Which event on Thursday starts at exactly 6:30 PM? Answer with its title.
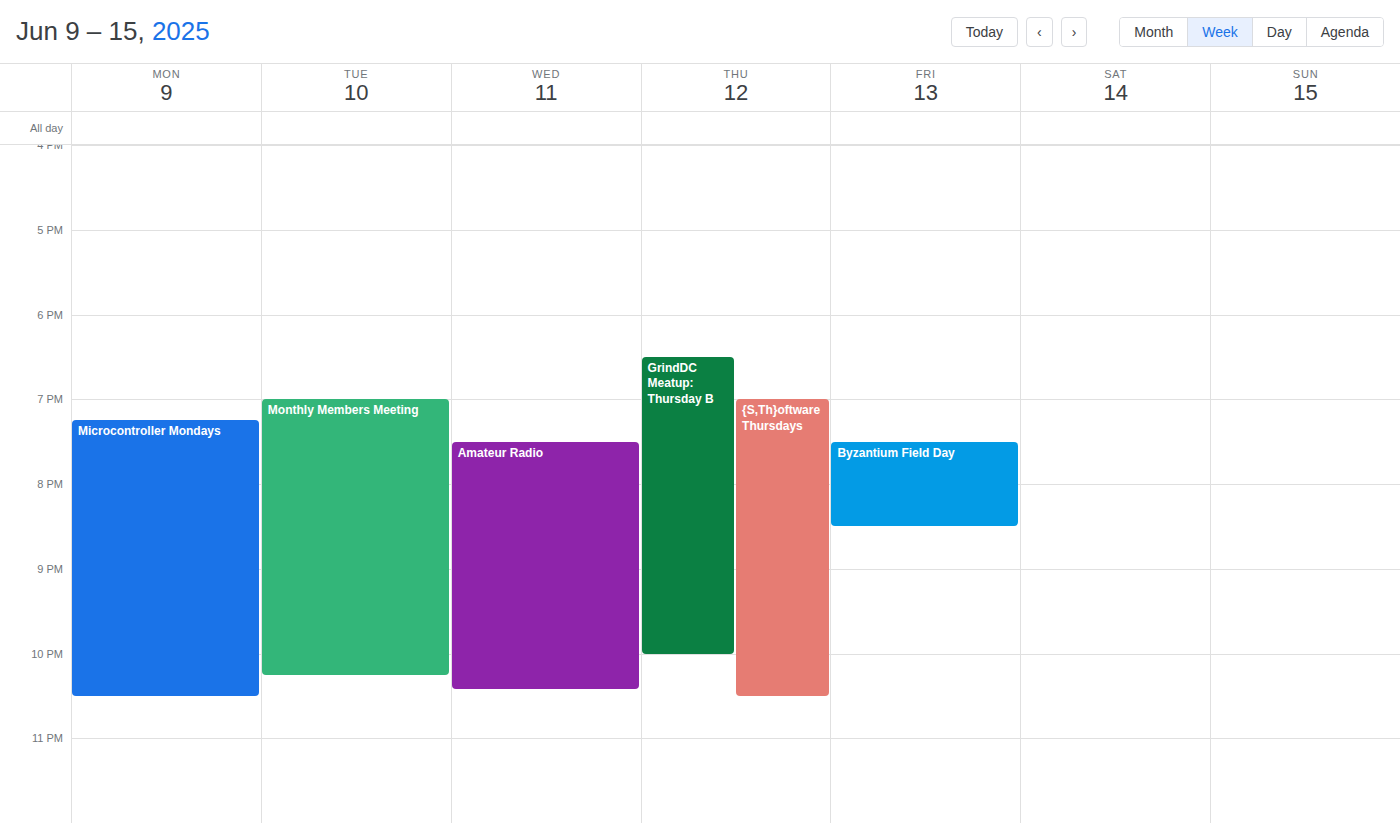
"GrindDC Meatup: Thursday B"